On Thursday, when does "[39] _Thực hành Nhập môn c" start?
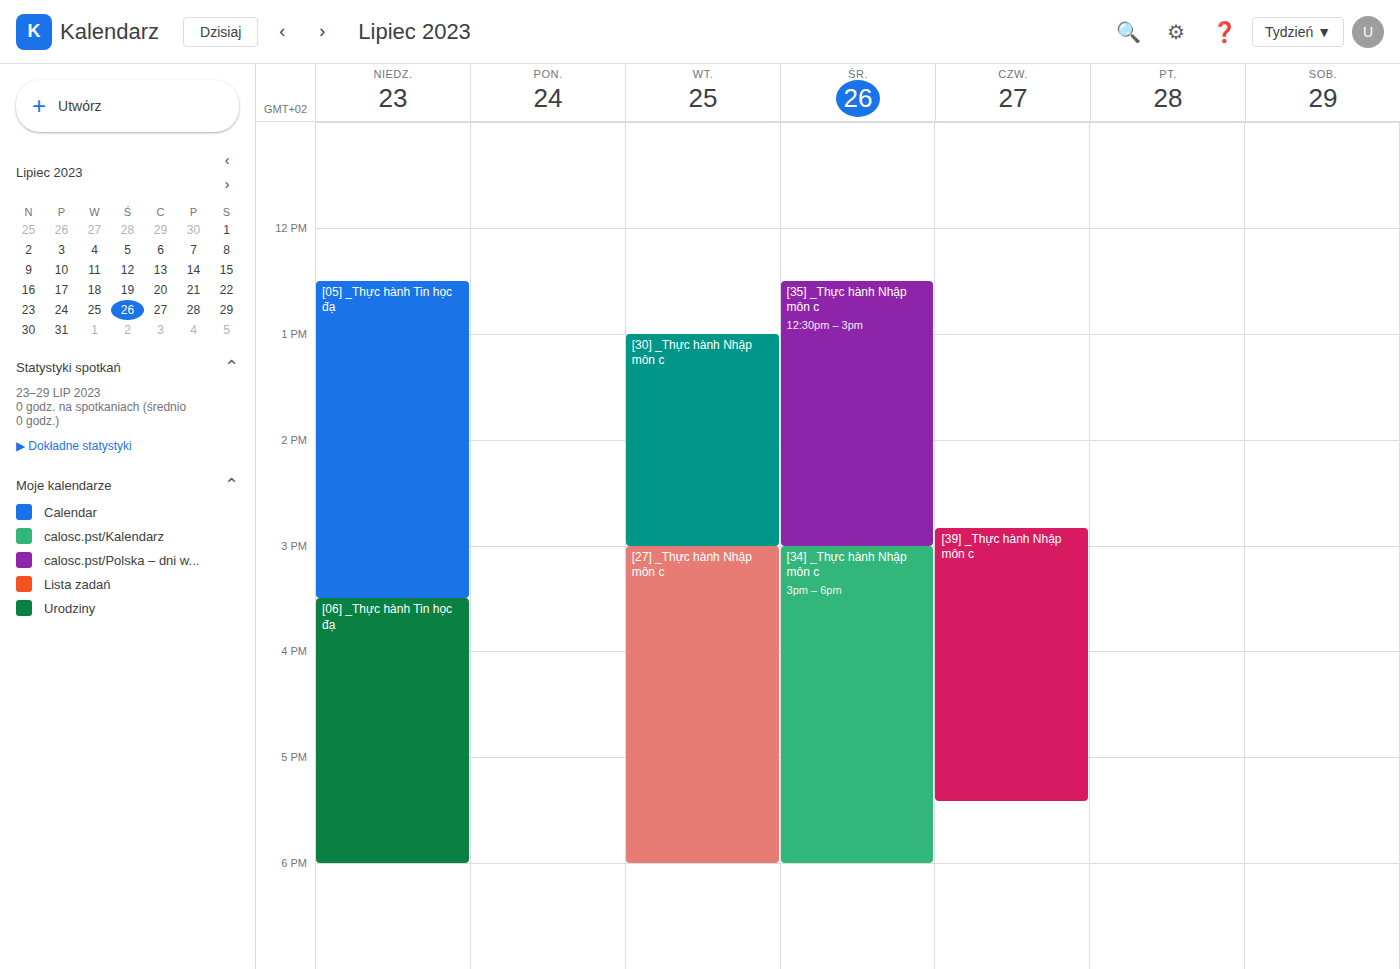
2:50 PM